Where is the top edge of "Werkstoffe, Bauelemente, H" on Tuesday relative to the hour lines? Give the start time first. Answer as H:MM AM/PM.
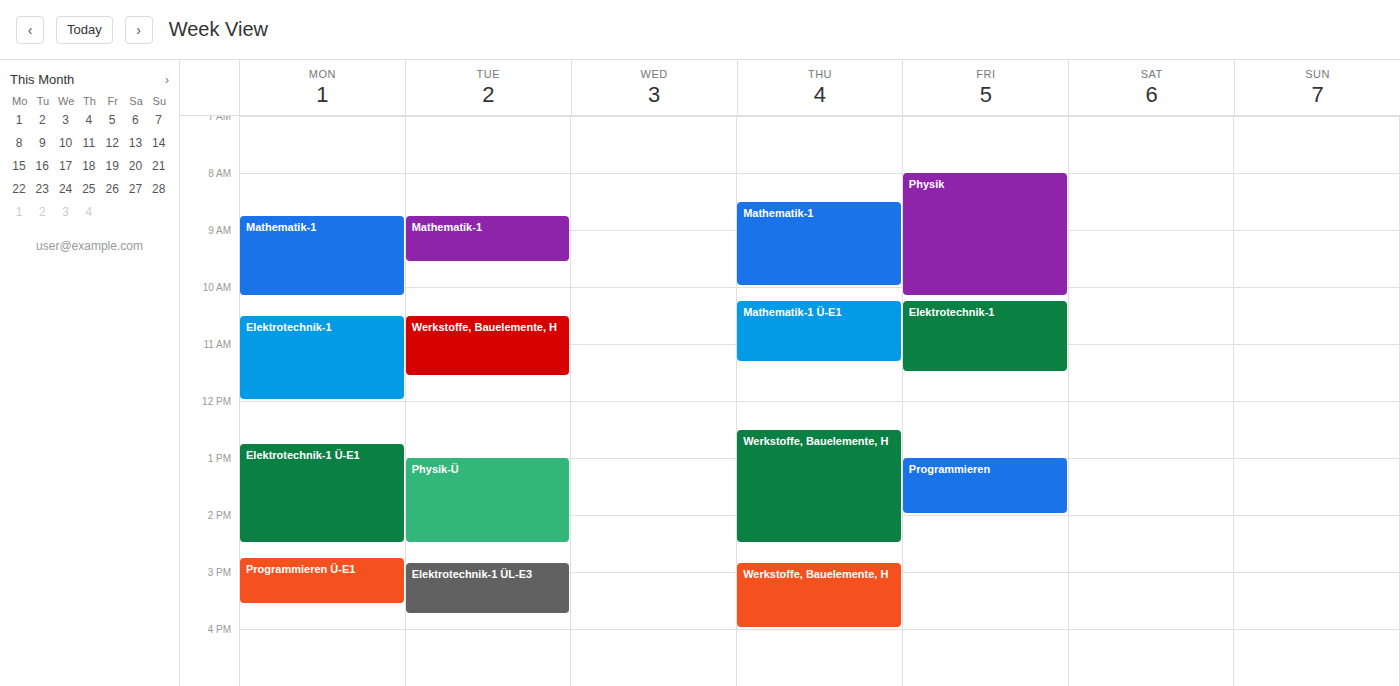
10:30 AM -- halfway between the 10 AM and 11 AM lines.